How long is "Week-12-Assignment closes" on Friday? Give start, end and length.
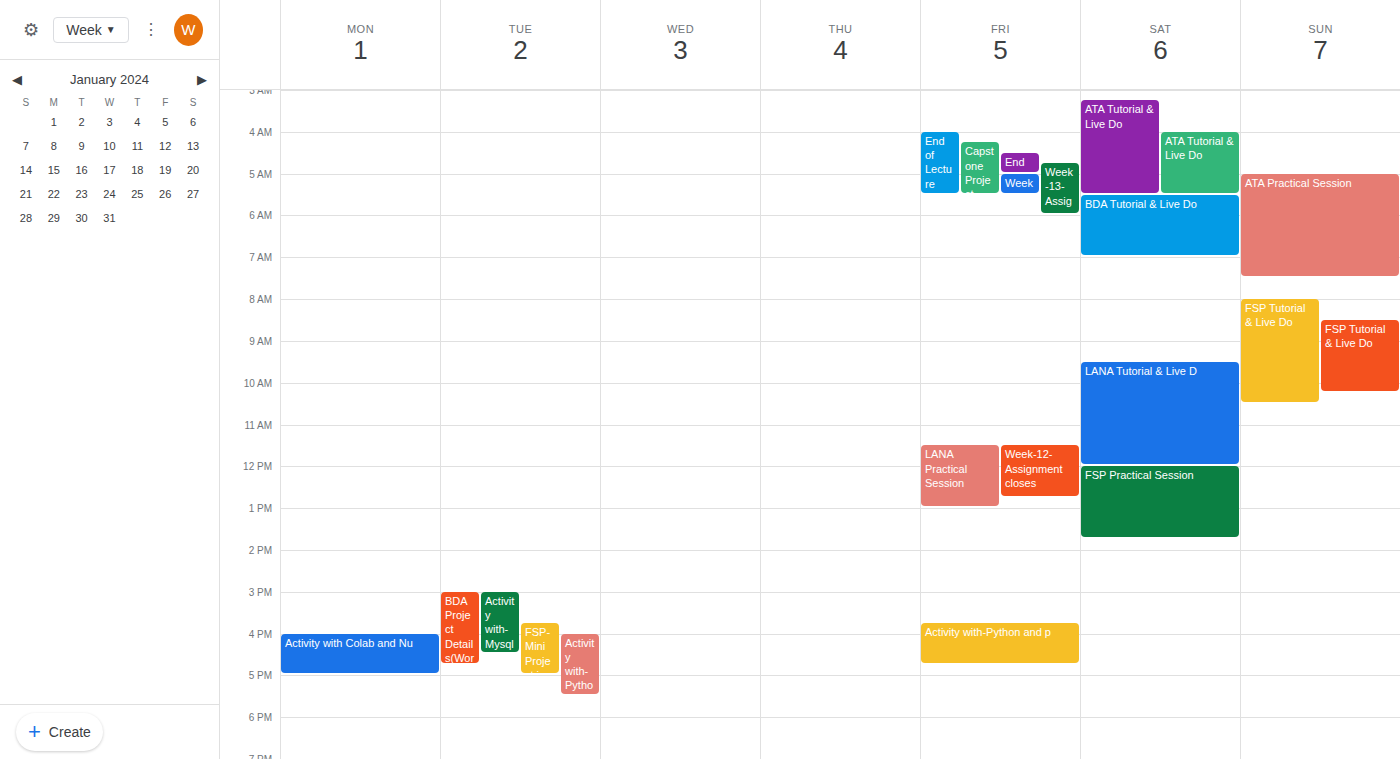
11:30 AM to 12:45 PM, 1 hour 15 minutes